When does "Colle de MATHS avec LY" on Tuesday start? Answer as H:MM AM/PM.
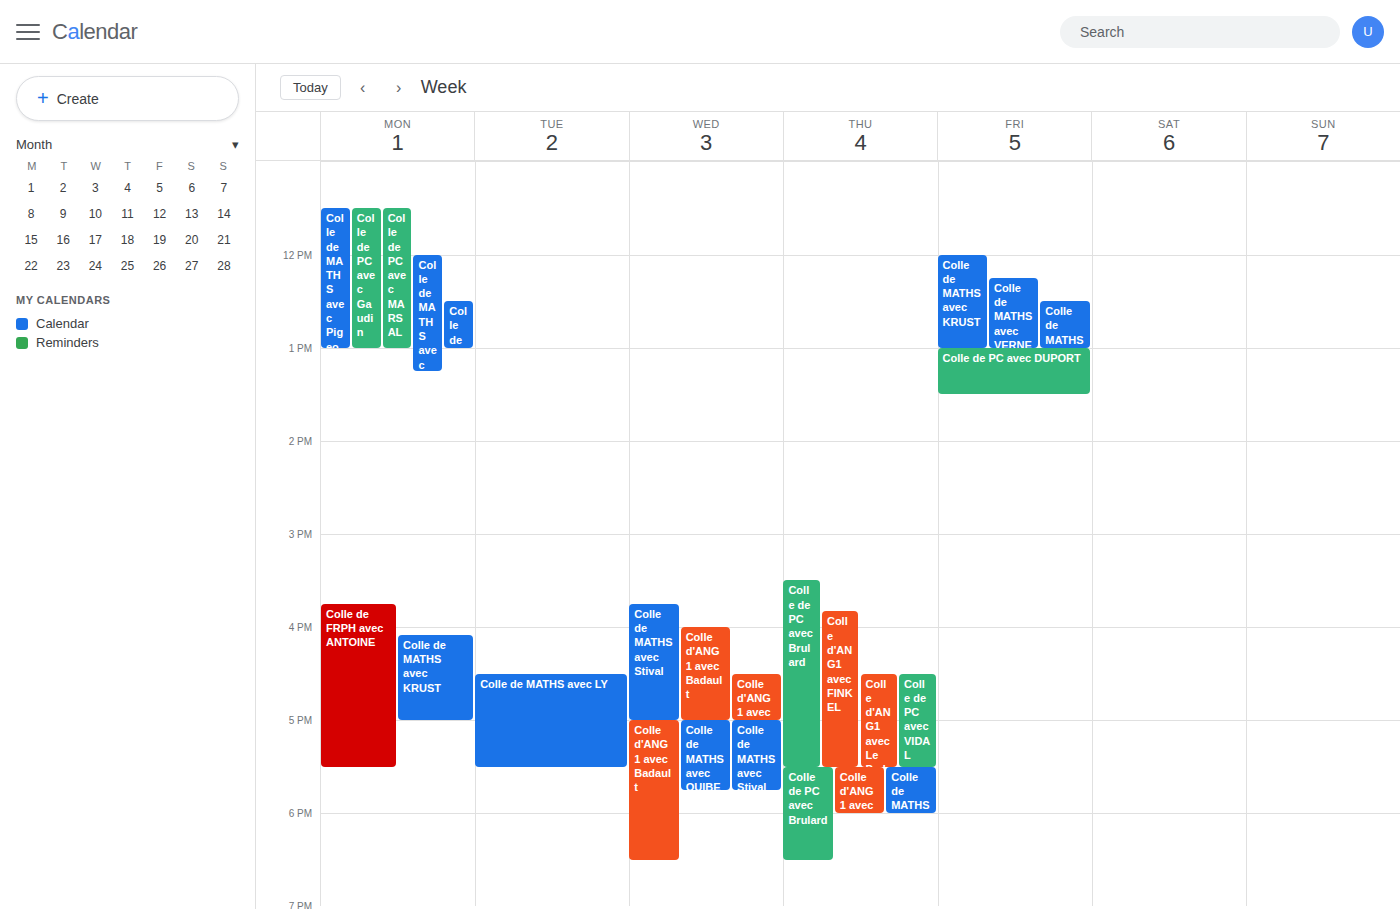
4:30 PM